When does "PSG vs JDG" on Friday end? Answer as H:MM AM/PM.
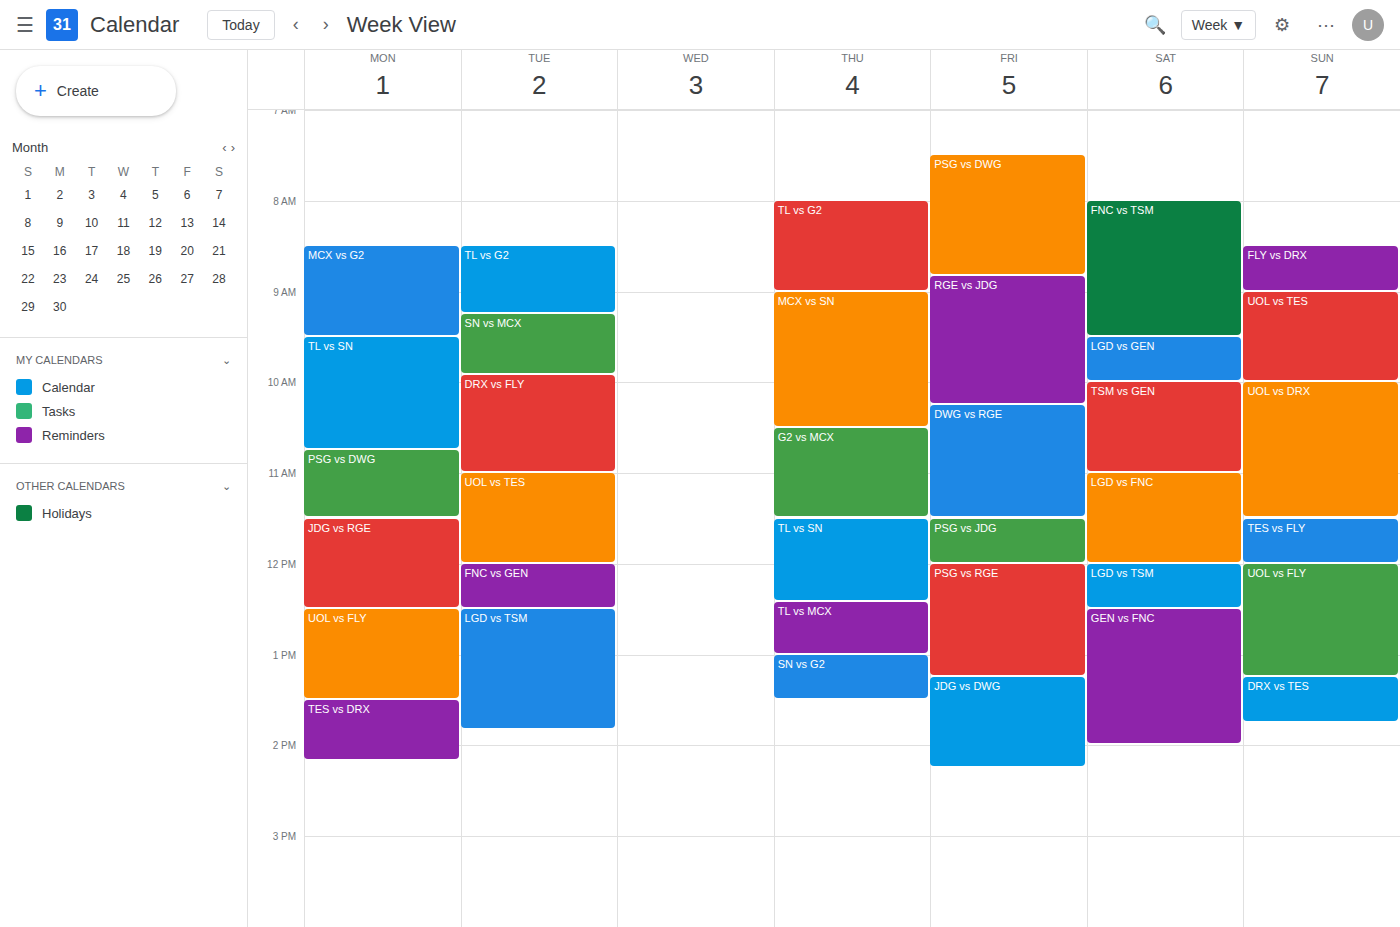
12:00 PM